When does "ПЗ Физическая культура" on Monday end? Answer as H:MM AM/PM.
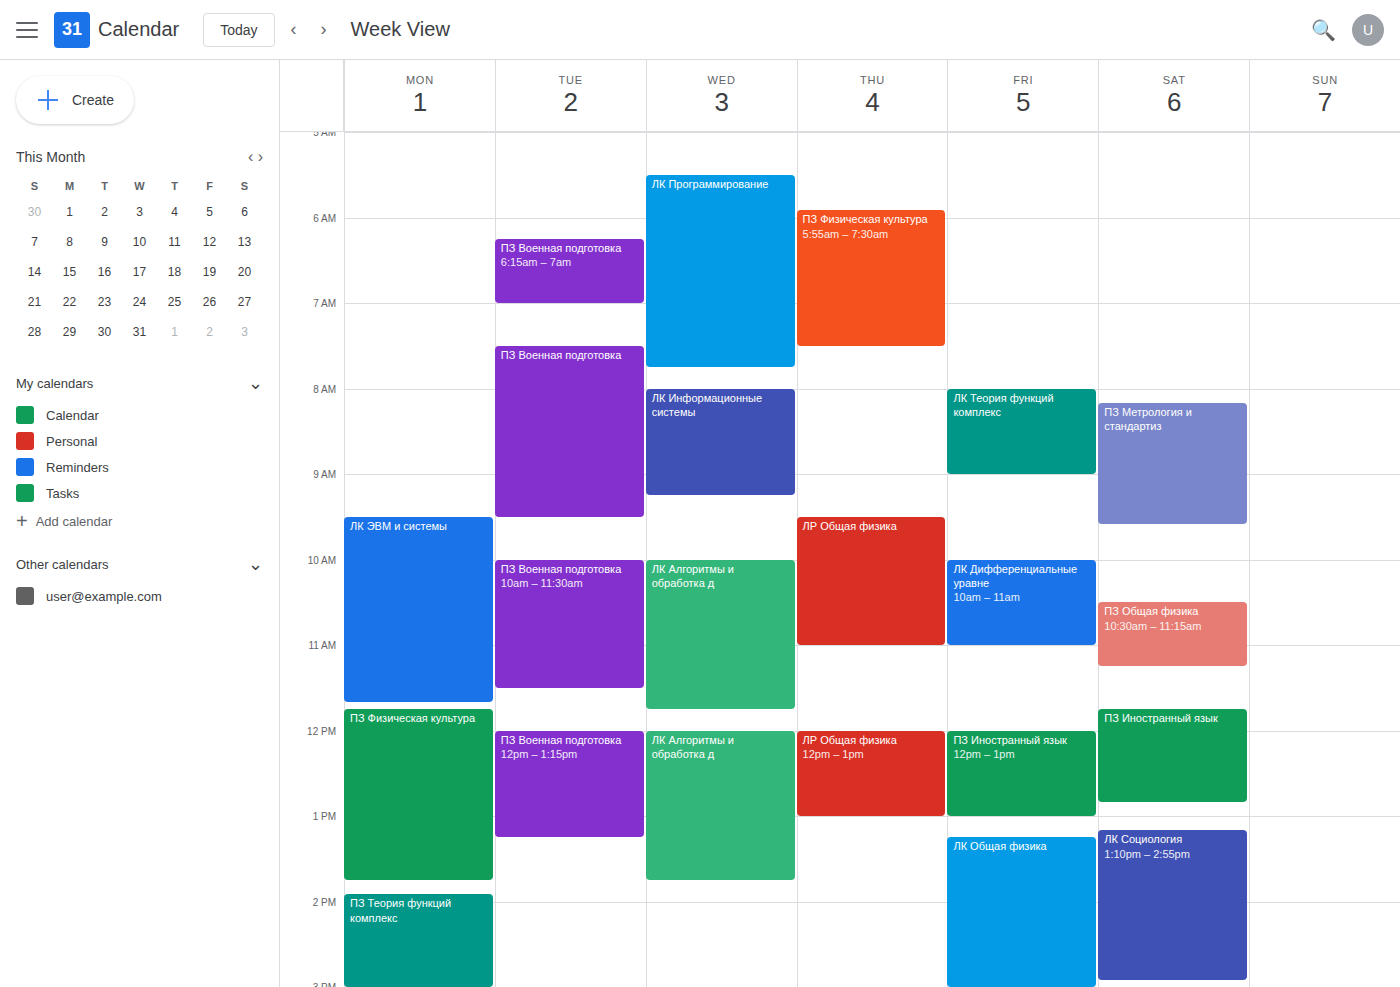
1:45 PM